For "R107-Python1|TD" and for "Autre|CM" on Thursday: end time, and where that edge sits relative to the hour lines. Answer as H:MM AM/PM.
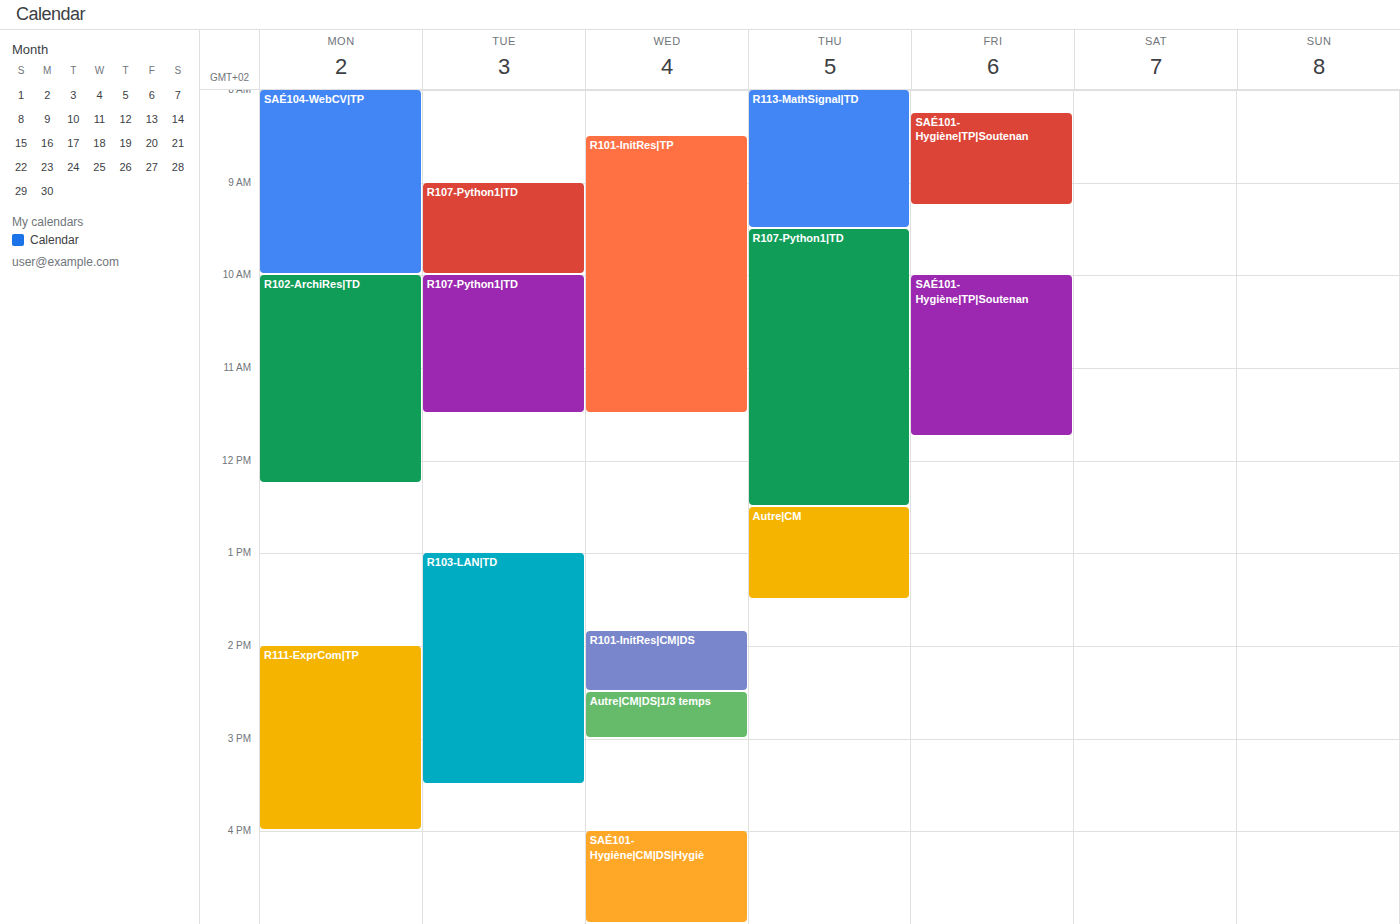
"R107-Python1|TD": 12:30 PM, halfway between the 12 PM and 1 PM lines. "Autre|CM": 1:30 PM, halfway between the 1 PM and 2 PM lines.